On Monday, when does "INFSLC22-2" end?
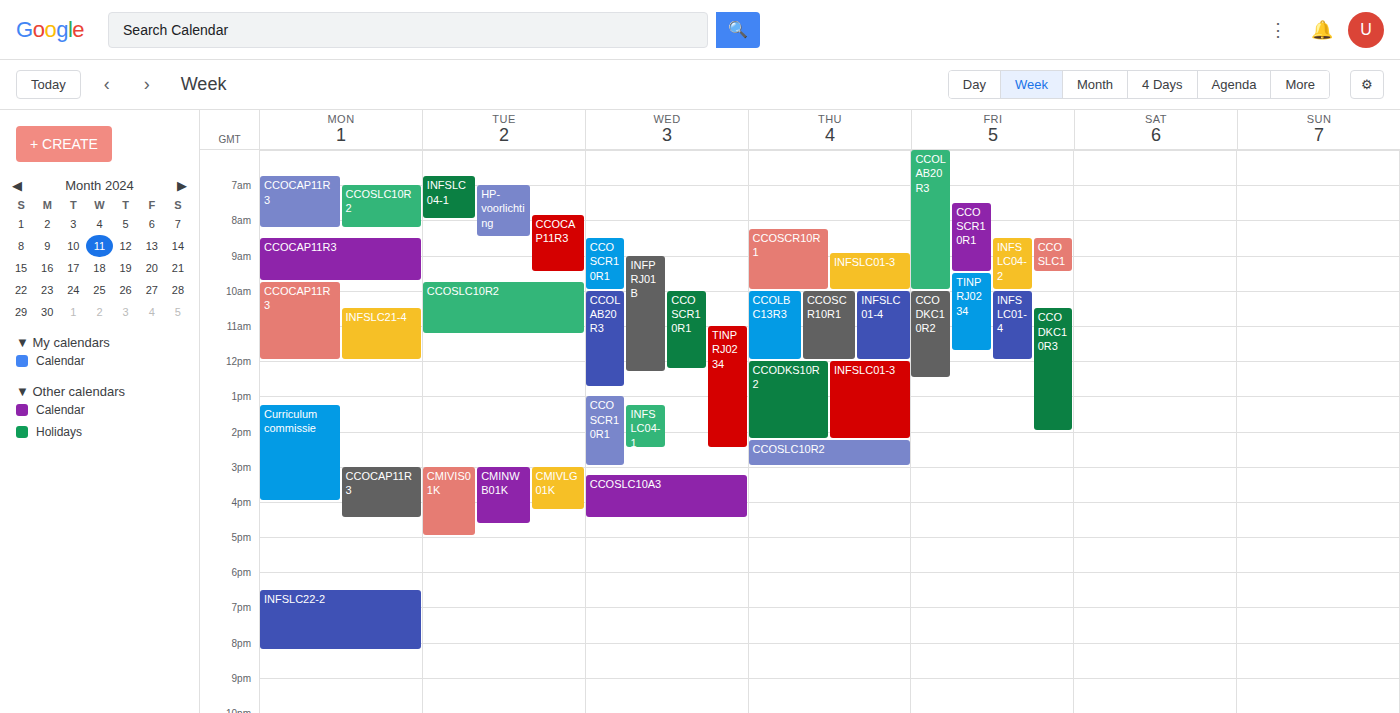
8:15 PM